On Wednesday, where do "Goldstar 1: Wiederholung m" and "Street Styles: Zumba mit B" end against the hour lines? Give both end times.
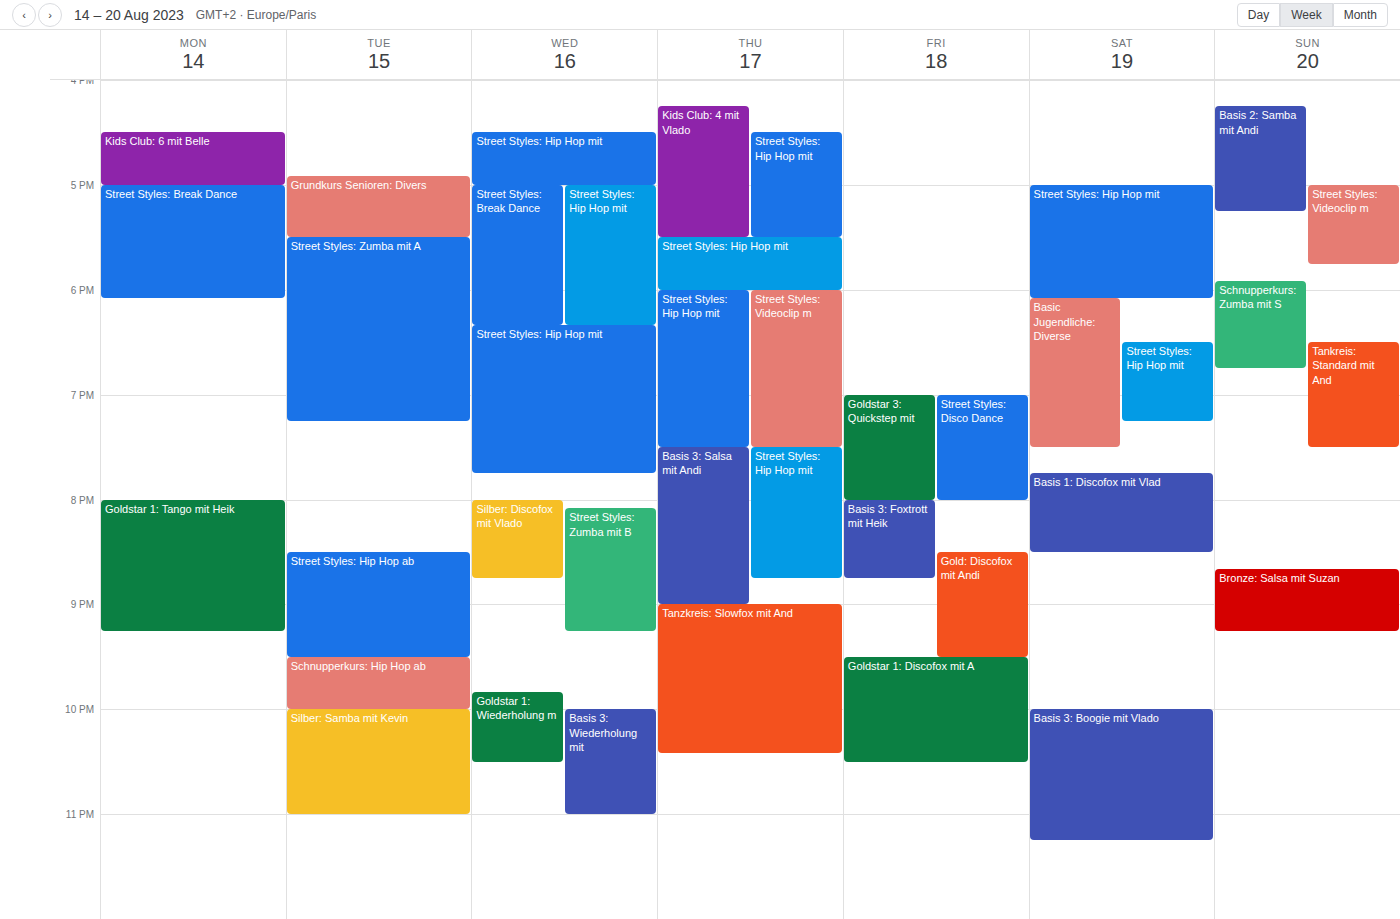
"Goldstar 1: Wiederholung m": 10:30 PM, halfway between the 10 PM and 11 PM lines. "Street Styles: Zumba mit B": 9:15 PM, neither: a quarter of the way from the 9 PM line to the 10 PM line.